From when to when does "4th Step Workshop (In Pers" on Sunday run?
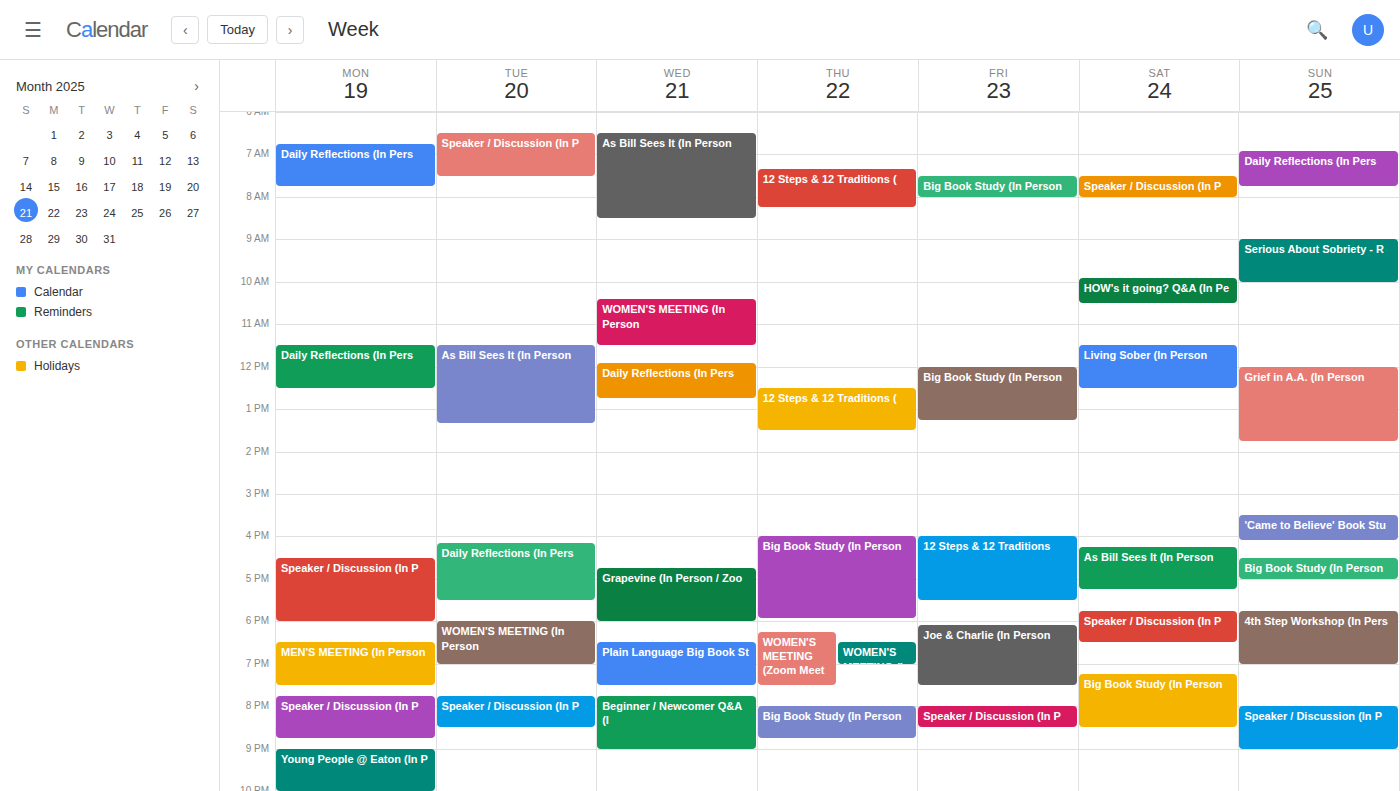
5:45 PM to 7:00 PM